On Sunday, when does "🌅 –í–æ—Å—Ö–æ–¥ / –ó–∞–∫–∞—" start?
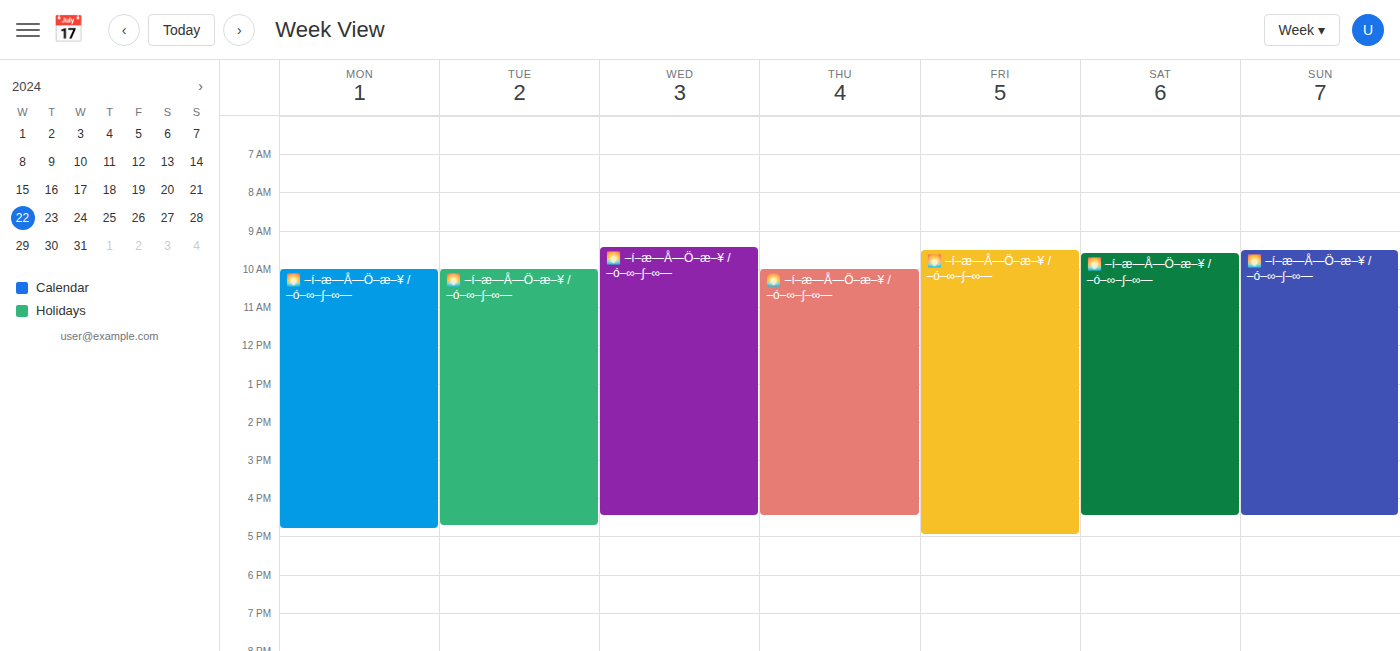
09:30